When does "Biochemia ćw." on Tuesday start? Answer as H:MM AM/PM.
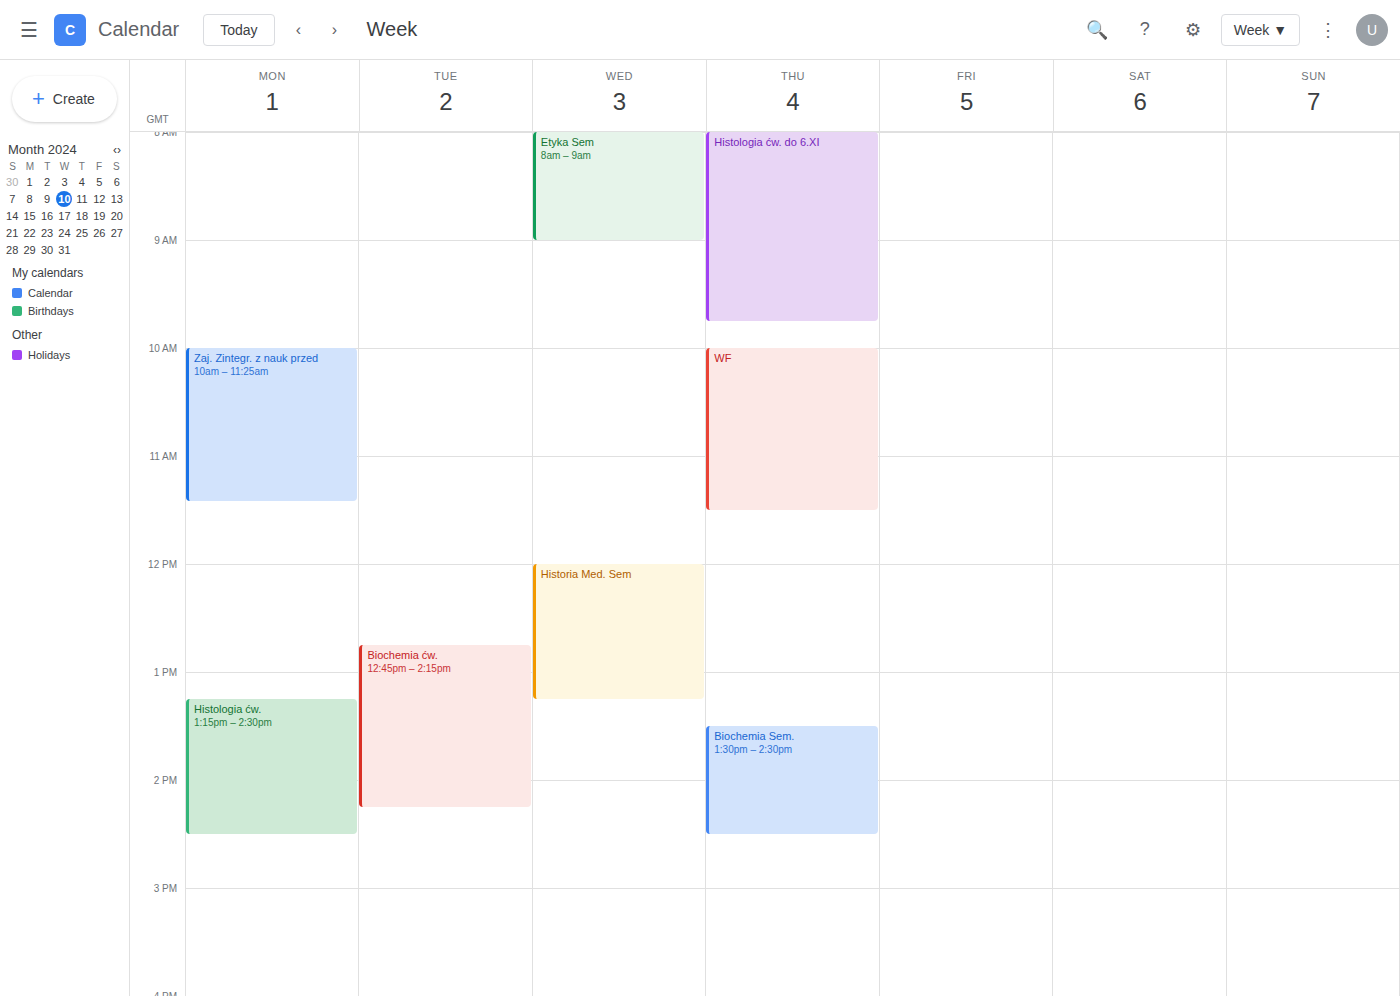
12:45 PM